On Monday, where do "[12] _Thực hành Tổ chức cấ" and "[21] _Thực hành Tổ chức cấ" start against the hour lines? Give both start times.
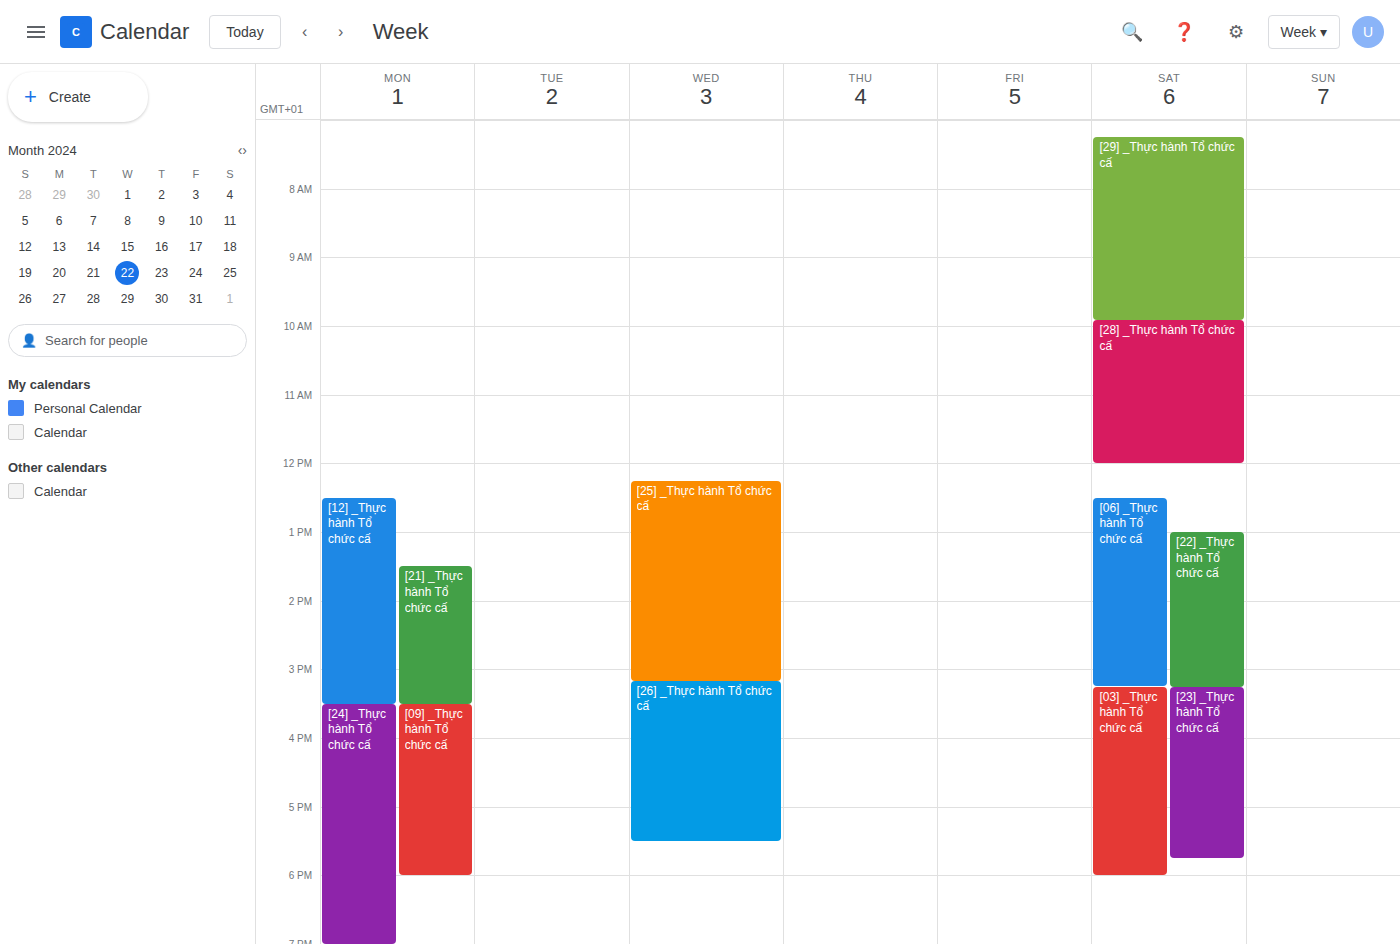
"[12] _Thực hành Tổ chức cấ": 12:30 PM, halfway between the 12 PM and 1 PM lines. "[21] _Thực hành Tổ chức cấ": 1:30 PM, halfway between the 1 PM and 2 PM lines.